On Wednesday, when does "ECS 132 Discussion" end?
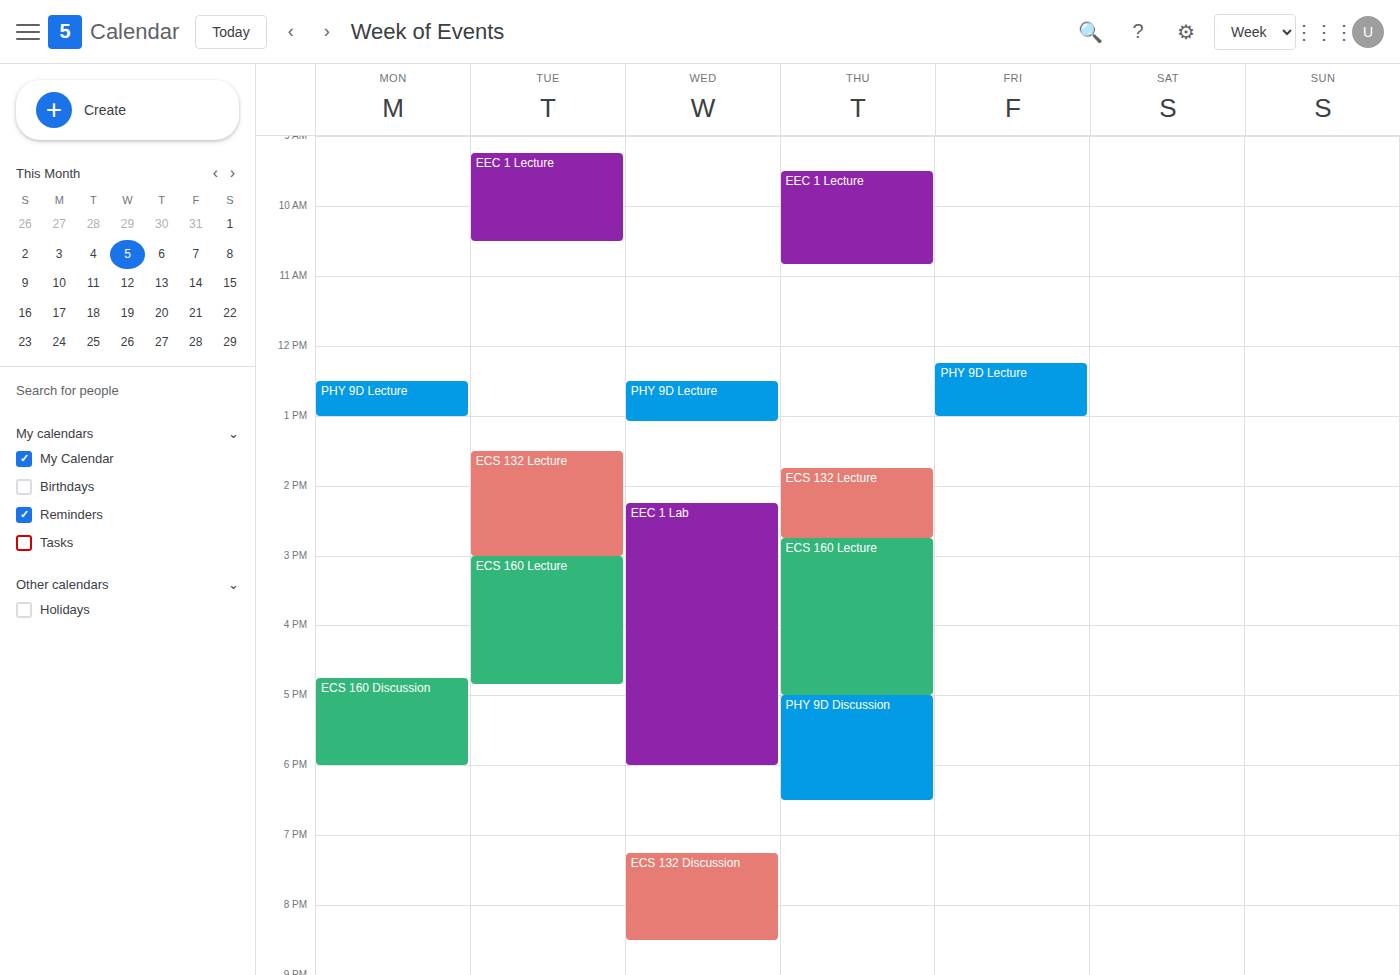
20:30